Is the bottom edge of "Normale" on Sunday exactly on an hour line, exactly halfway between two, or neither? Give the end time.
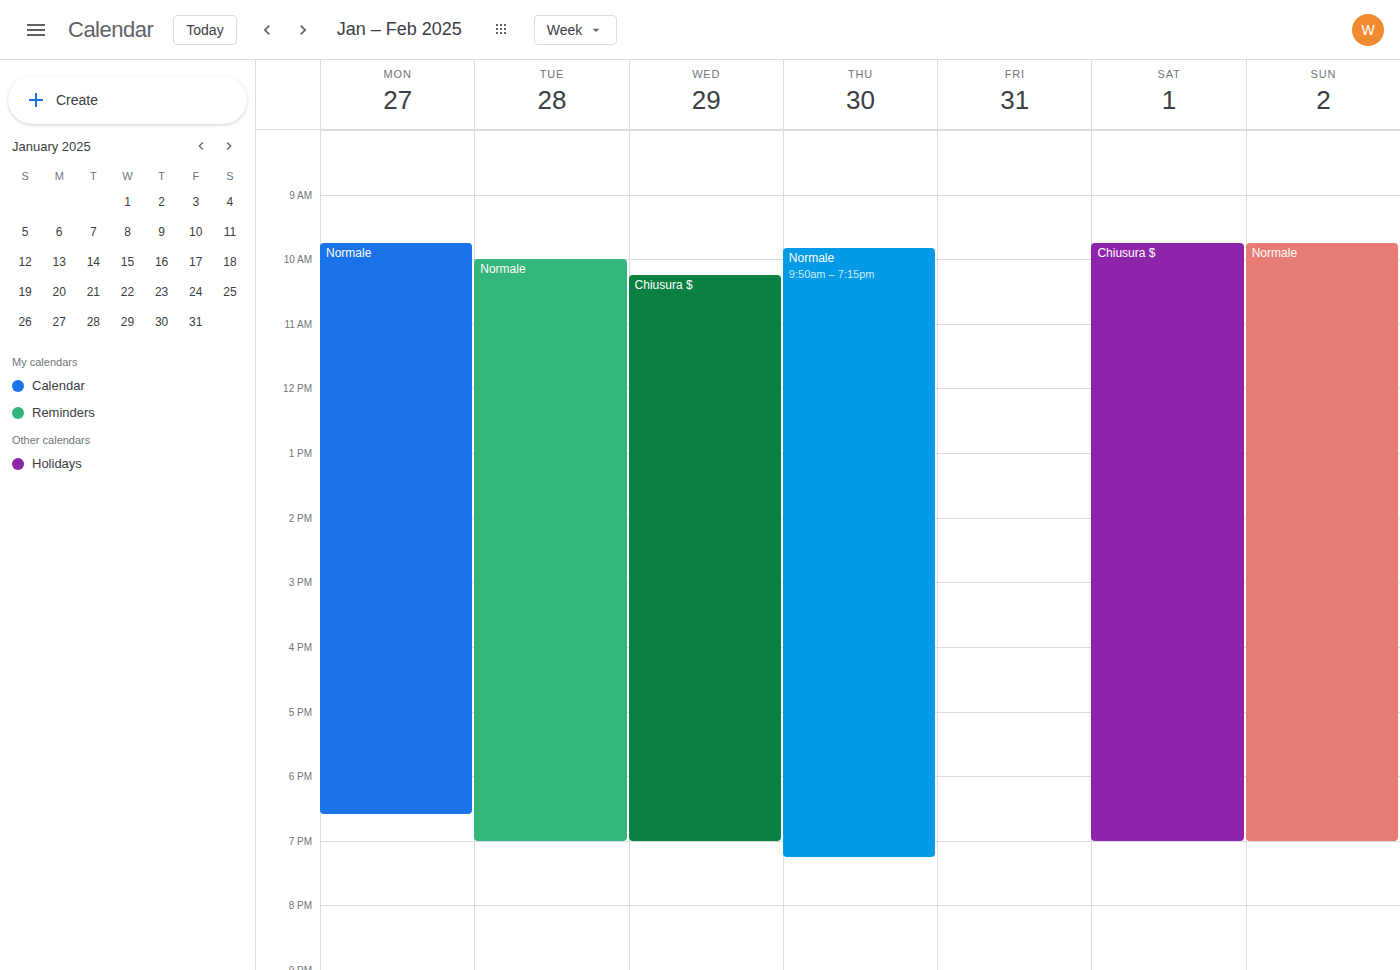
19:00 -- exactly on the 19:00 line.